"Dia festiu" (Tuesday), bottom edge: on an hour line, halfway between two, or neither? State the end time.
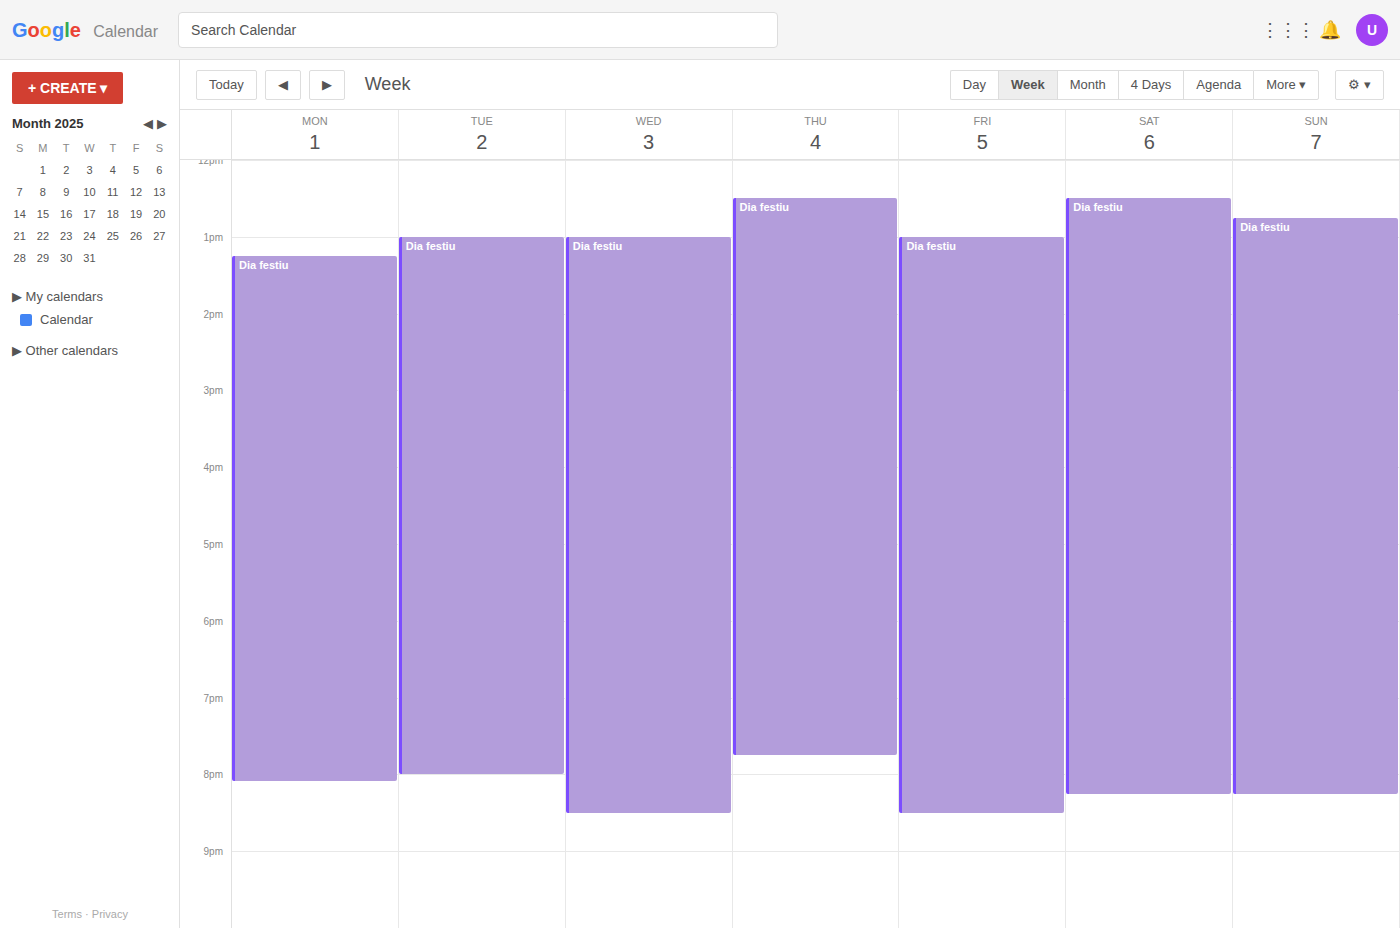
8:00 PM -- exactly on the 8 PM line.